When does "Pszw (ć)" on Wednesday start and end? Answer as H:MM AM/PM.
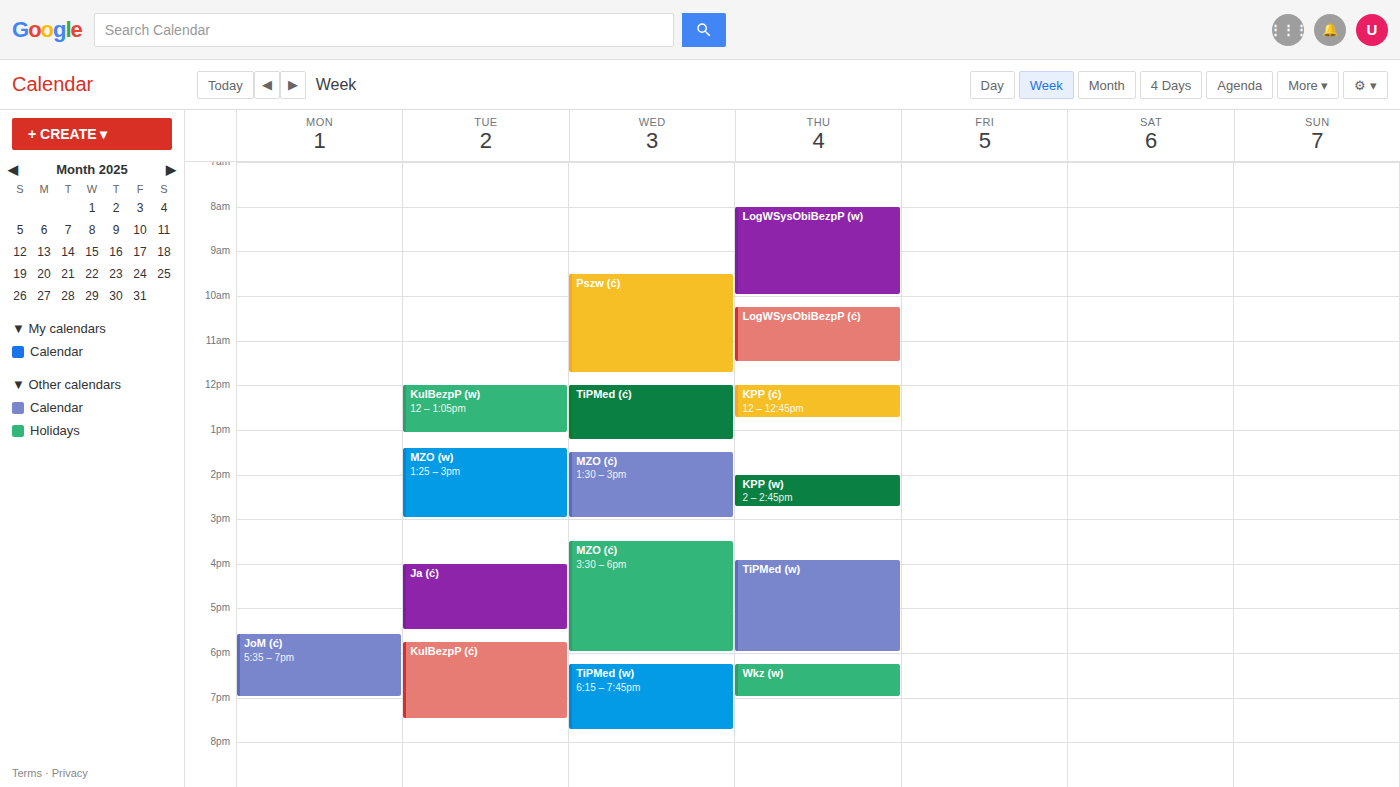
9:30 AM to 11:45 AM